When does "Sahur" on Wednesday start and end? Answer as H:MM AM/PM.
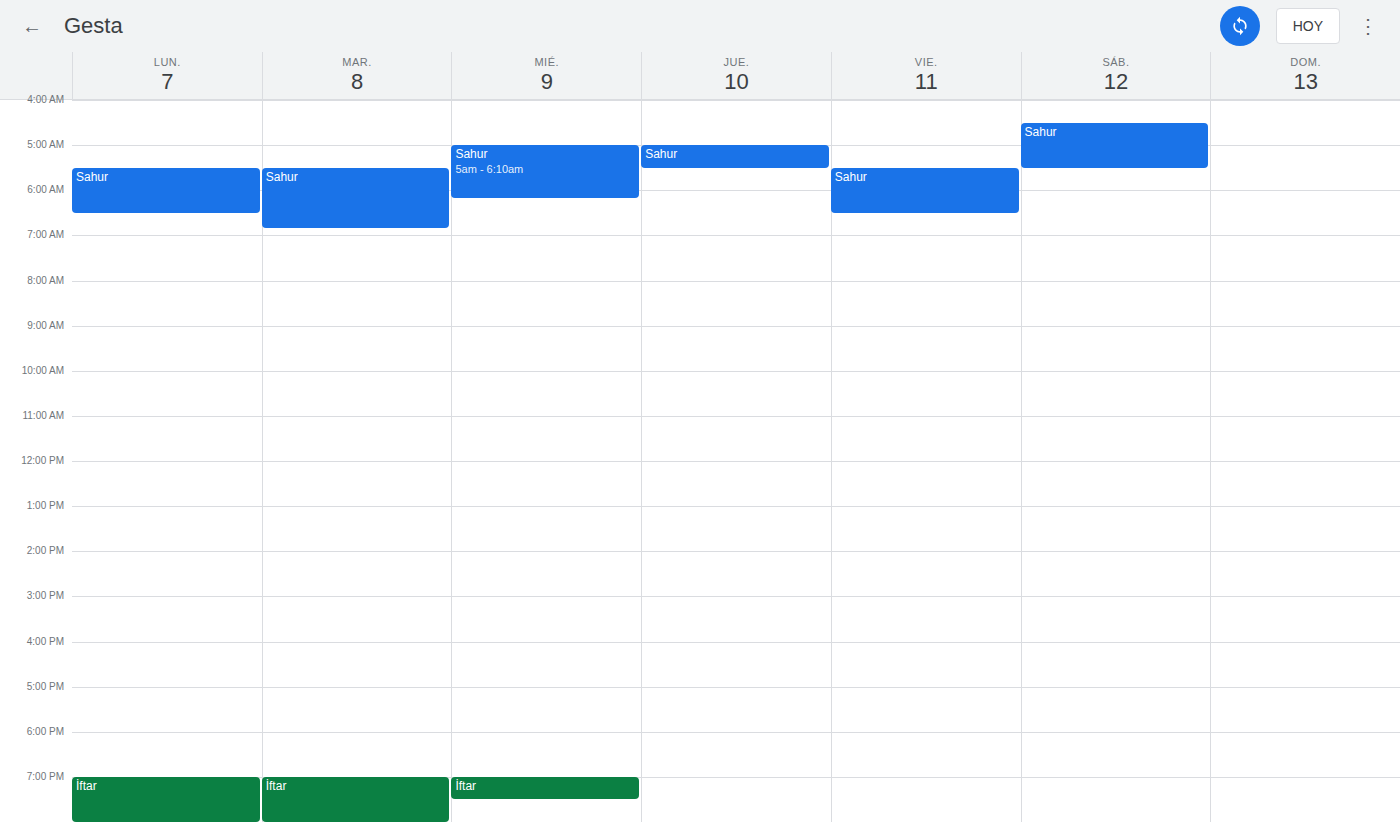
5:00 AM to 6:10 AM